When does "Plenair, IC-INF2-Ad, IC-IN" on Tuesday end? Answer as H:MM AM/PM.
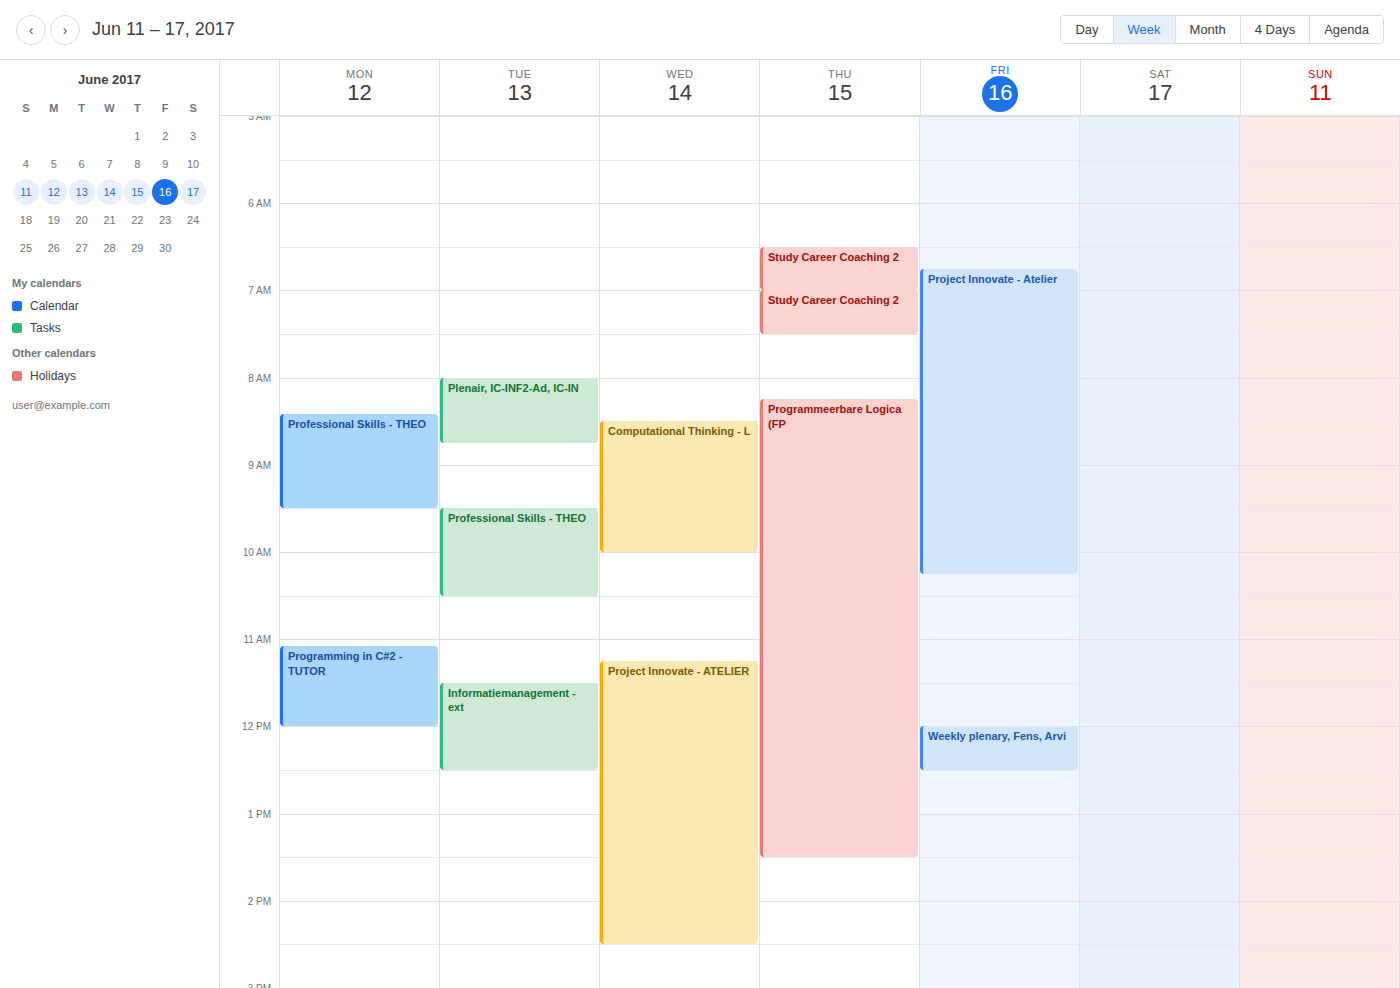
8:45 AM